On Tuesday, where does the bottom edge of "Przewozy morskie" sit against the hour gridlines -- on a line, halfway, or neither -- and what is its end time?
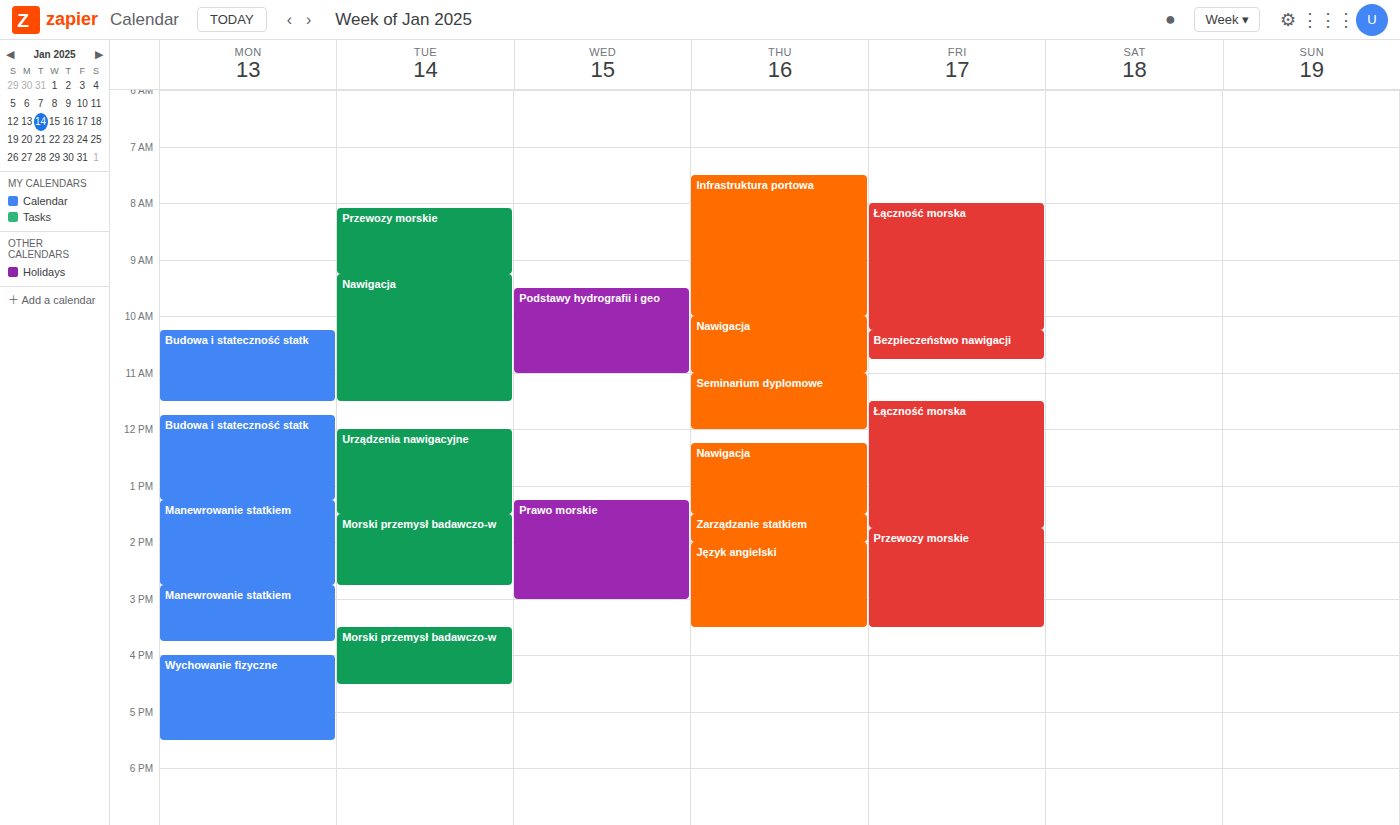
9:15 AM -- neither: a quarter of the way from the 9 AM line to the 10 AM line.